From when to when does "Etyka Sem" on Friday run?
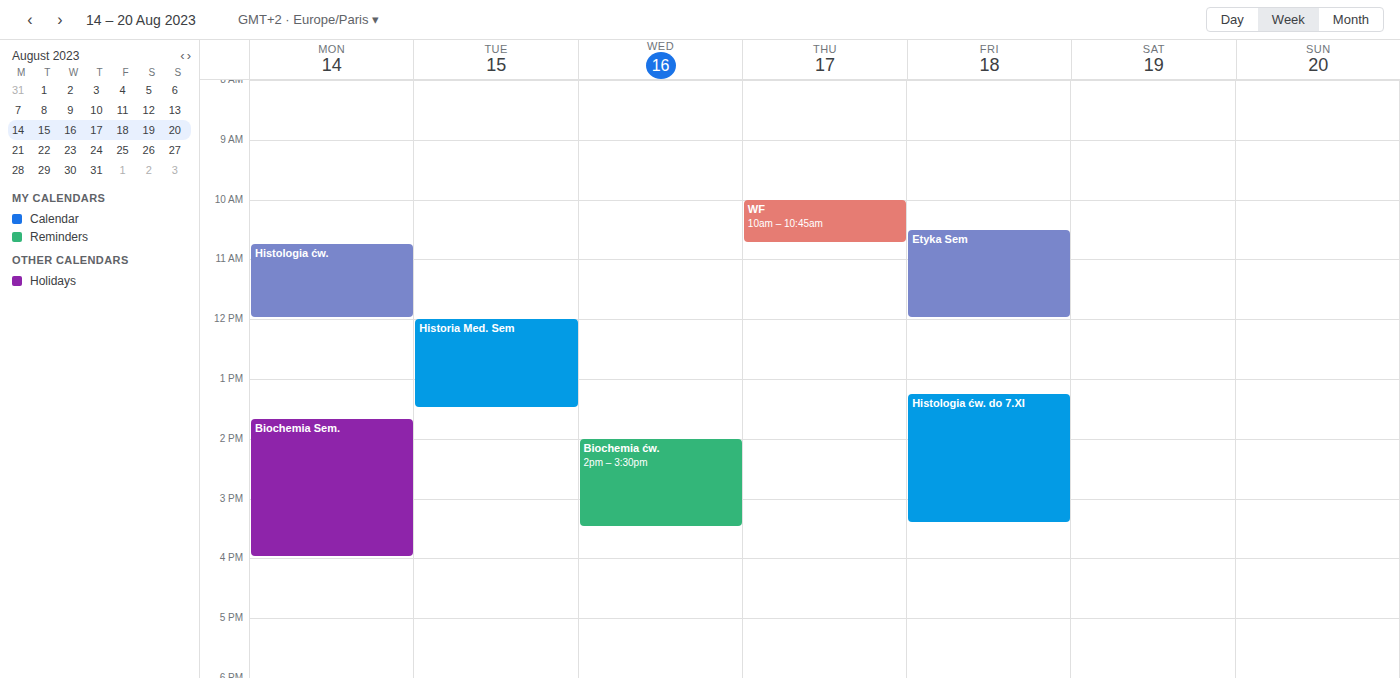
10:30 to 12:00